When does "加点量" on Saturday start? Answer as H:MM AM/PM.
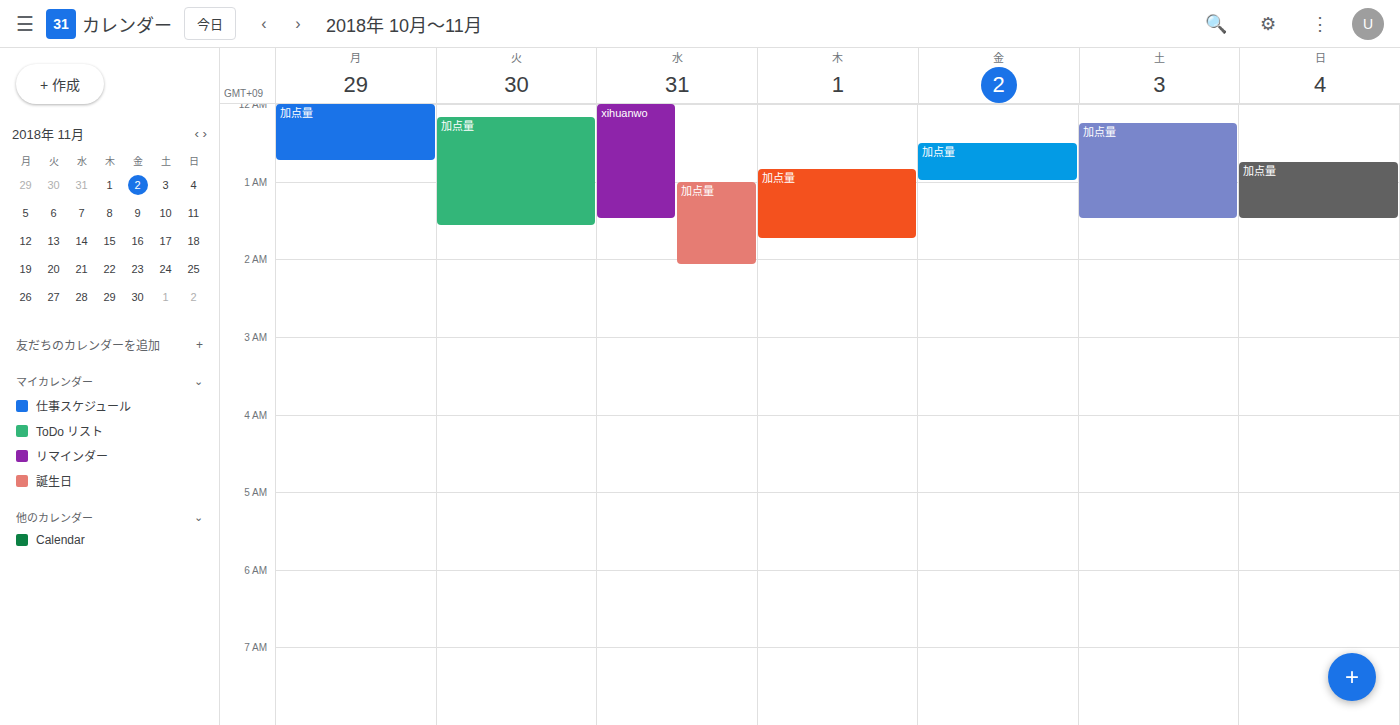
12:15 AM